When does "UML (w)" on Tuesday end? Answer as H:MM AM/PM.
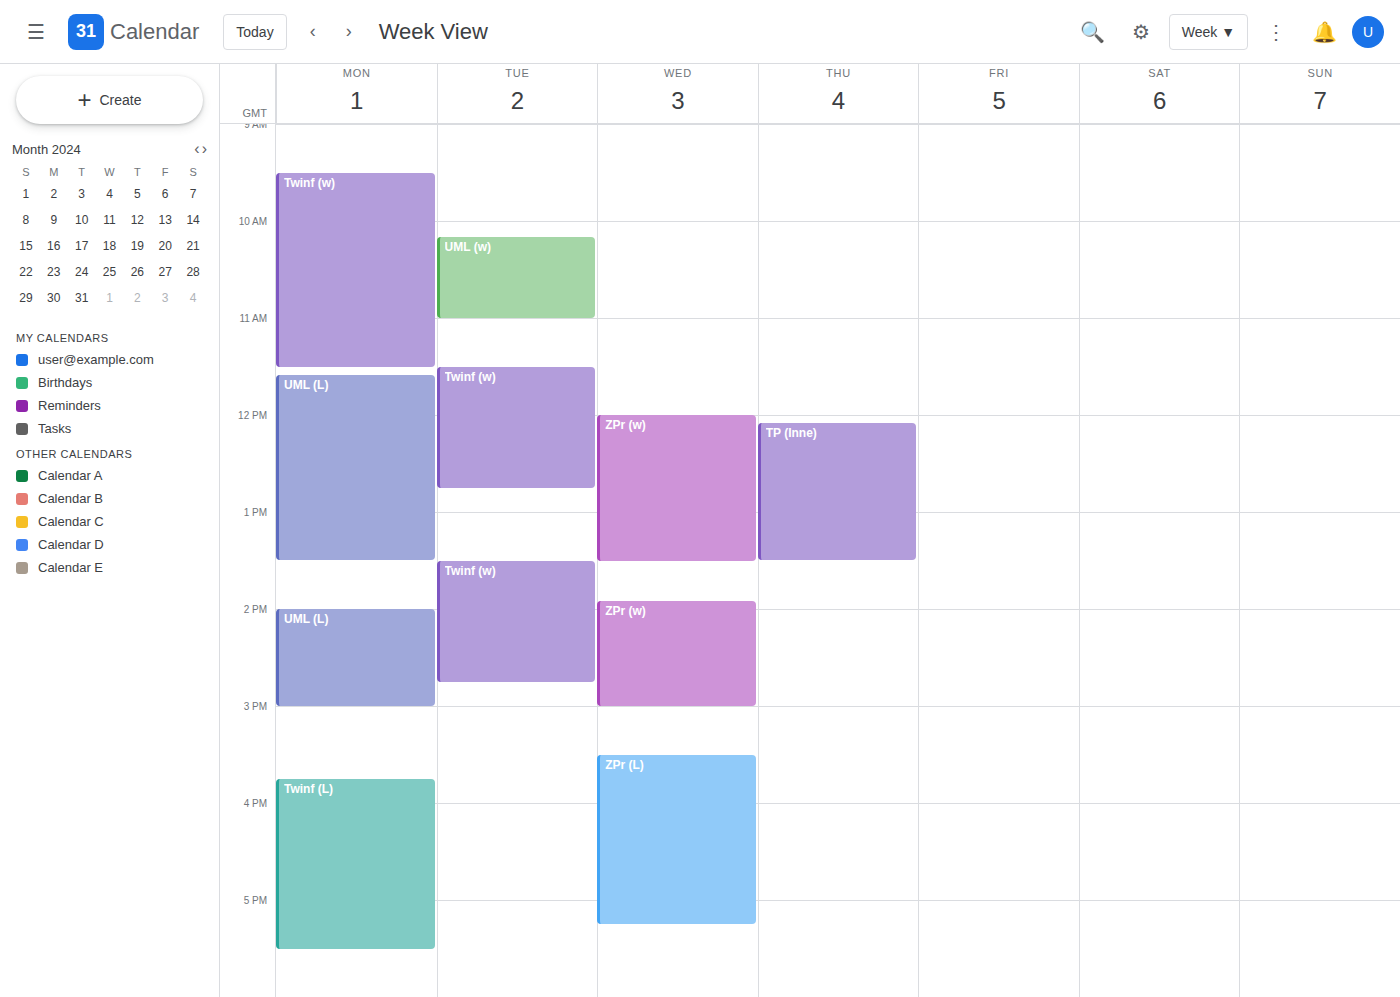
11:00 AM